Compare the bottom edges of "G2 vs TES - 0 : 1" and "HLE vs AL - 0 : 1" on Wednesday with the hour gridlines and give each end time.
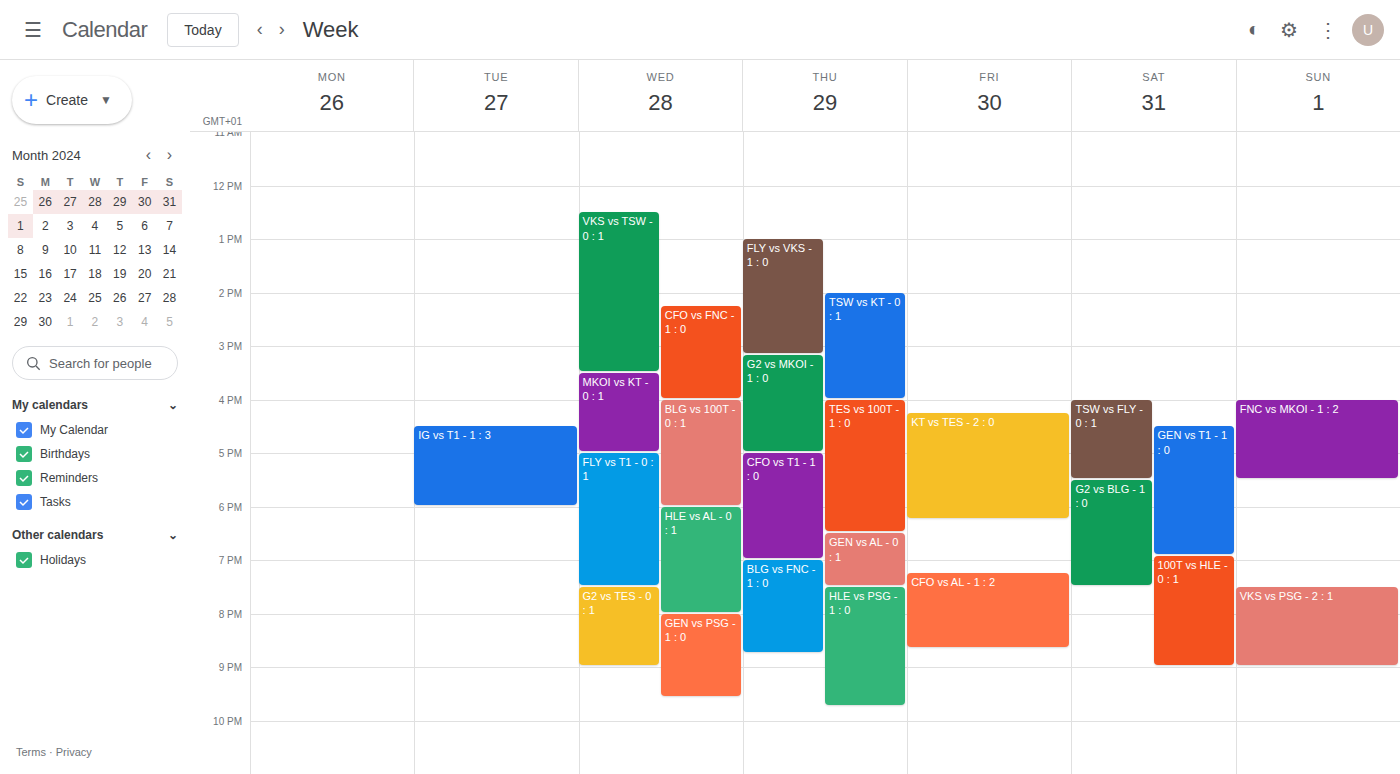
"G2 vs TES - 0 : 1": 9:00 PM, exactly on the 9 PM line. "HLE vs AL - 0 : 1": 8:00 PM, exactly on the 8 PM line.